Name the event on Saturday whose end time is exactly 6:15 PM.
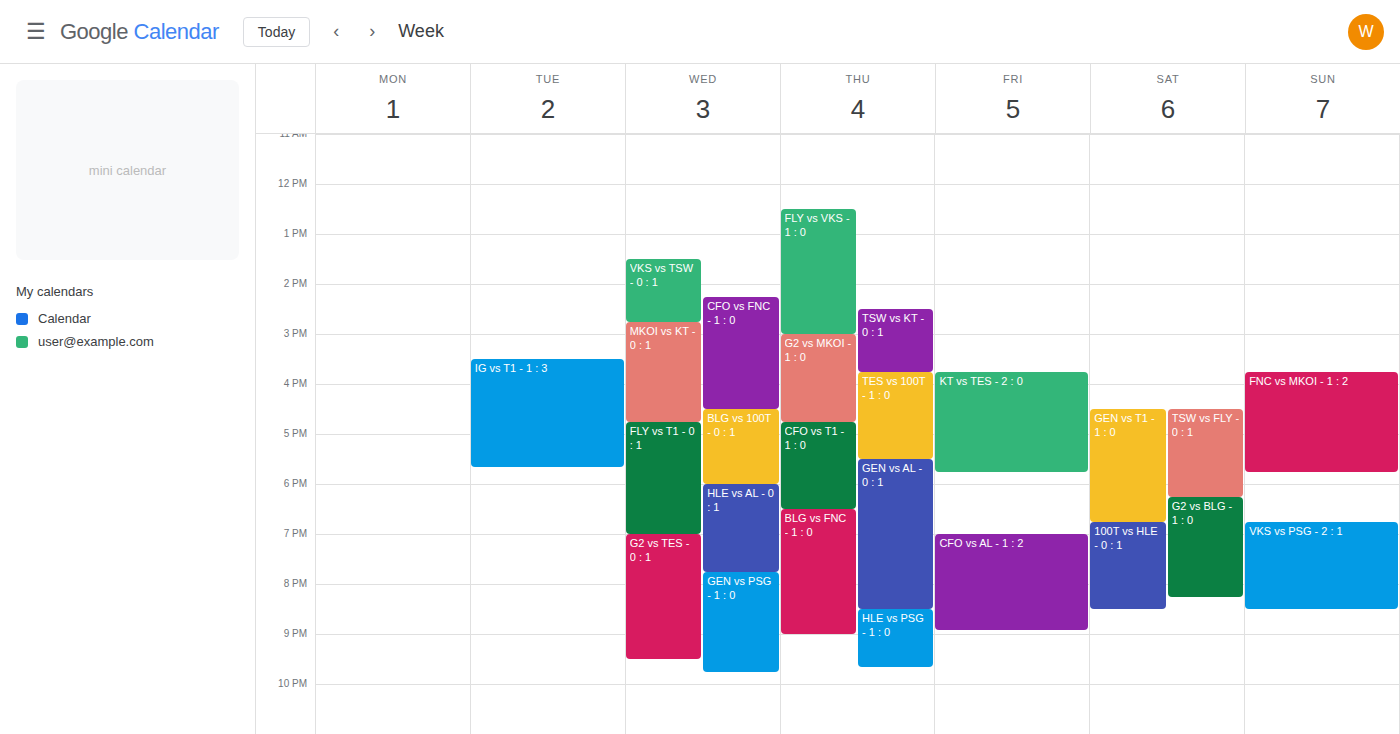
"TSW vs FLY - 0 : 1"